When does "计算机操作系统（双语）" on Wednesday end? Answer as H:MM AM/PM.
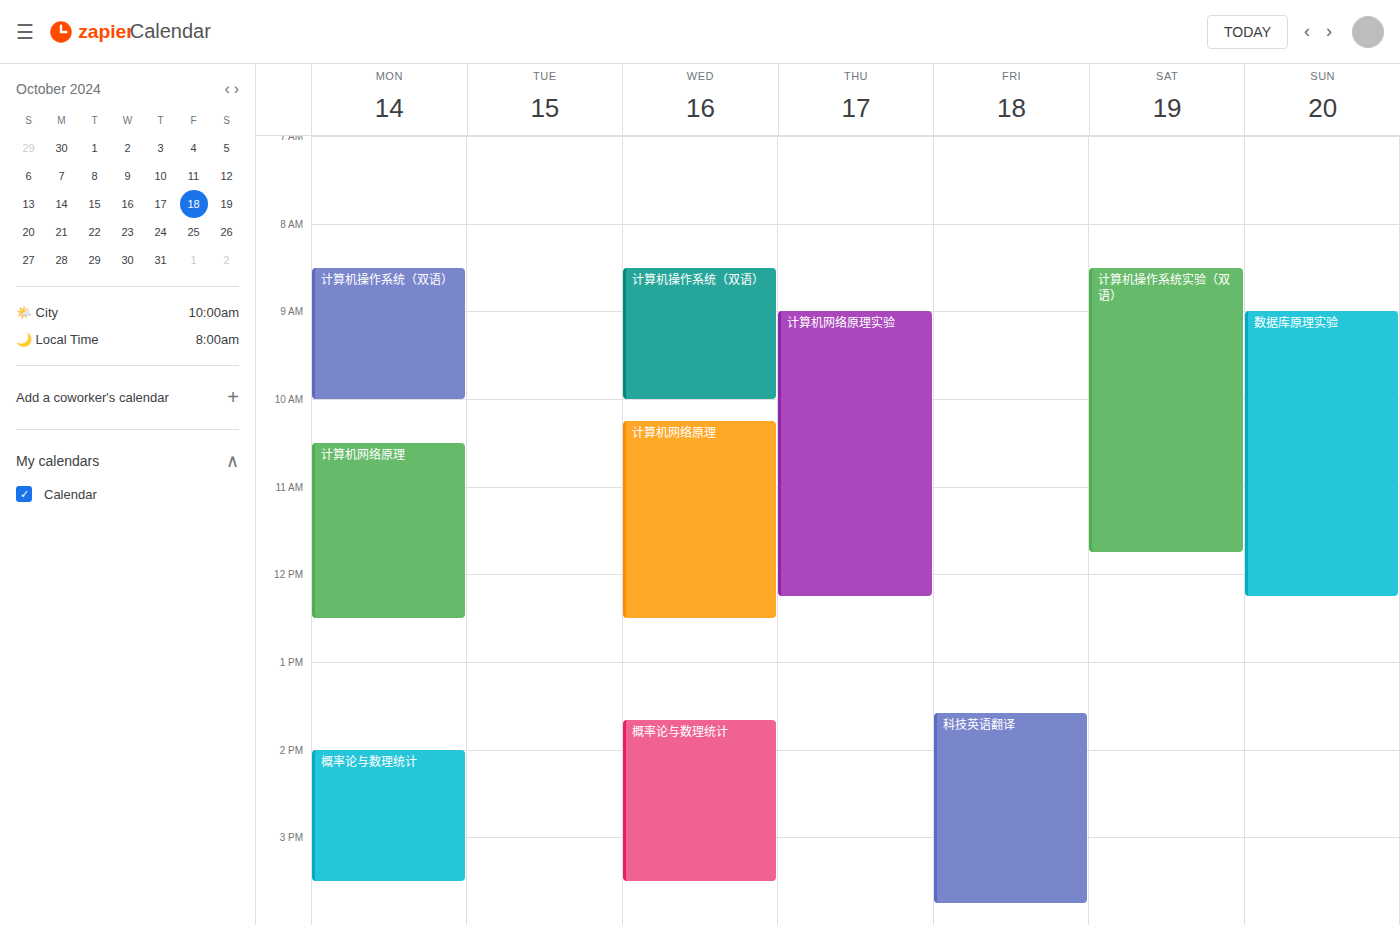
10:00 AM